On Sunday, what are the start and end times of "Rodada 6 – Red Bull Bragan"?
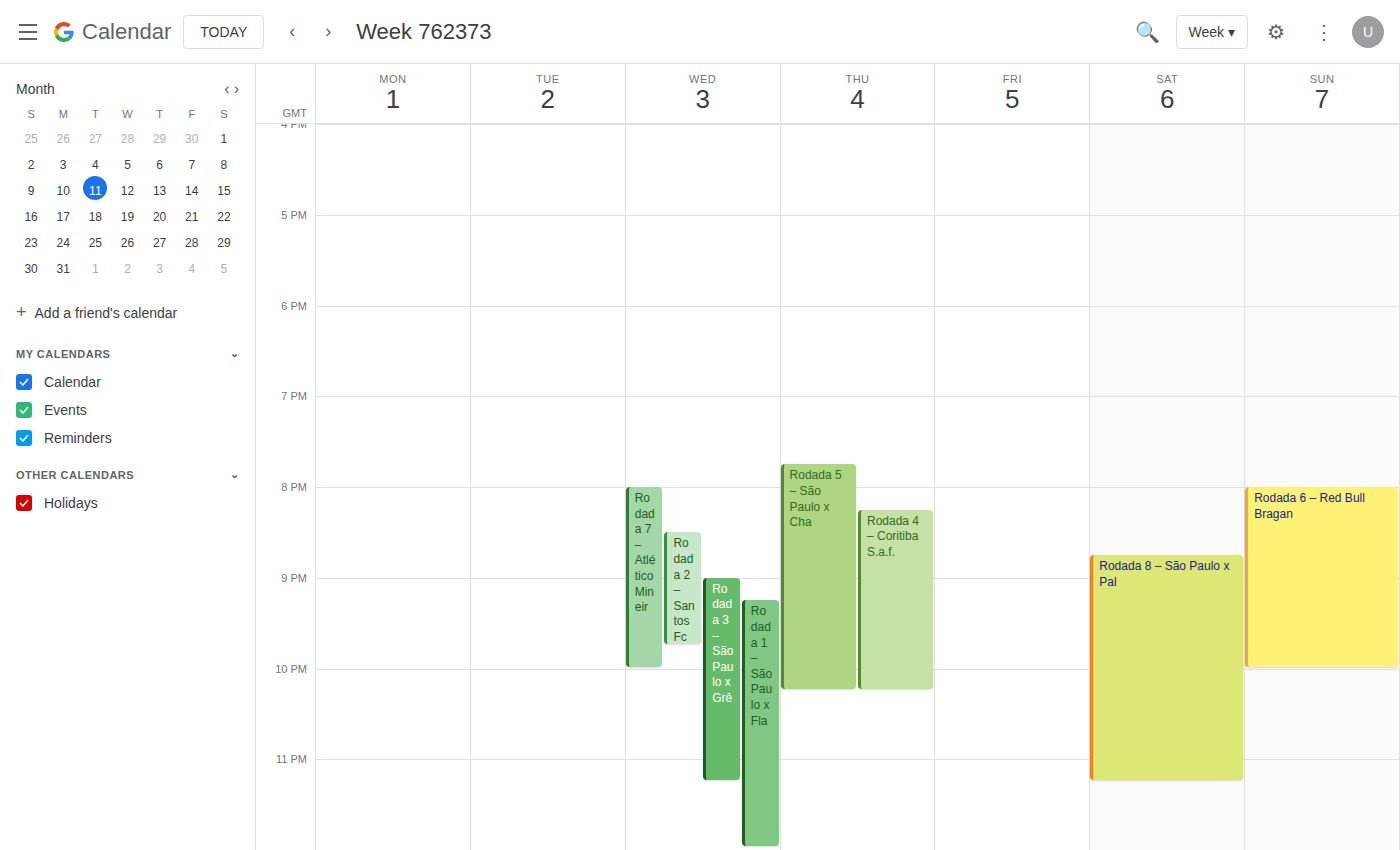
8:00 PM to 10:00 PM